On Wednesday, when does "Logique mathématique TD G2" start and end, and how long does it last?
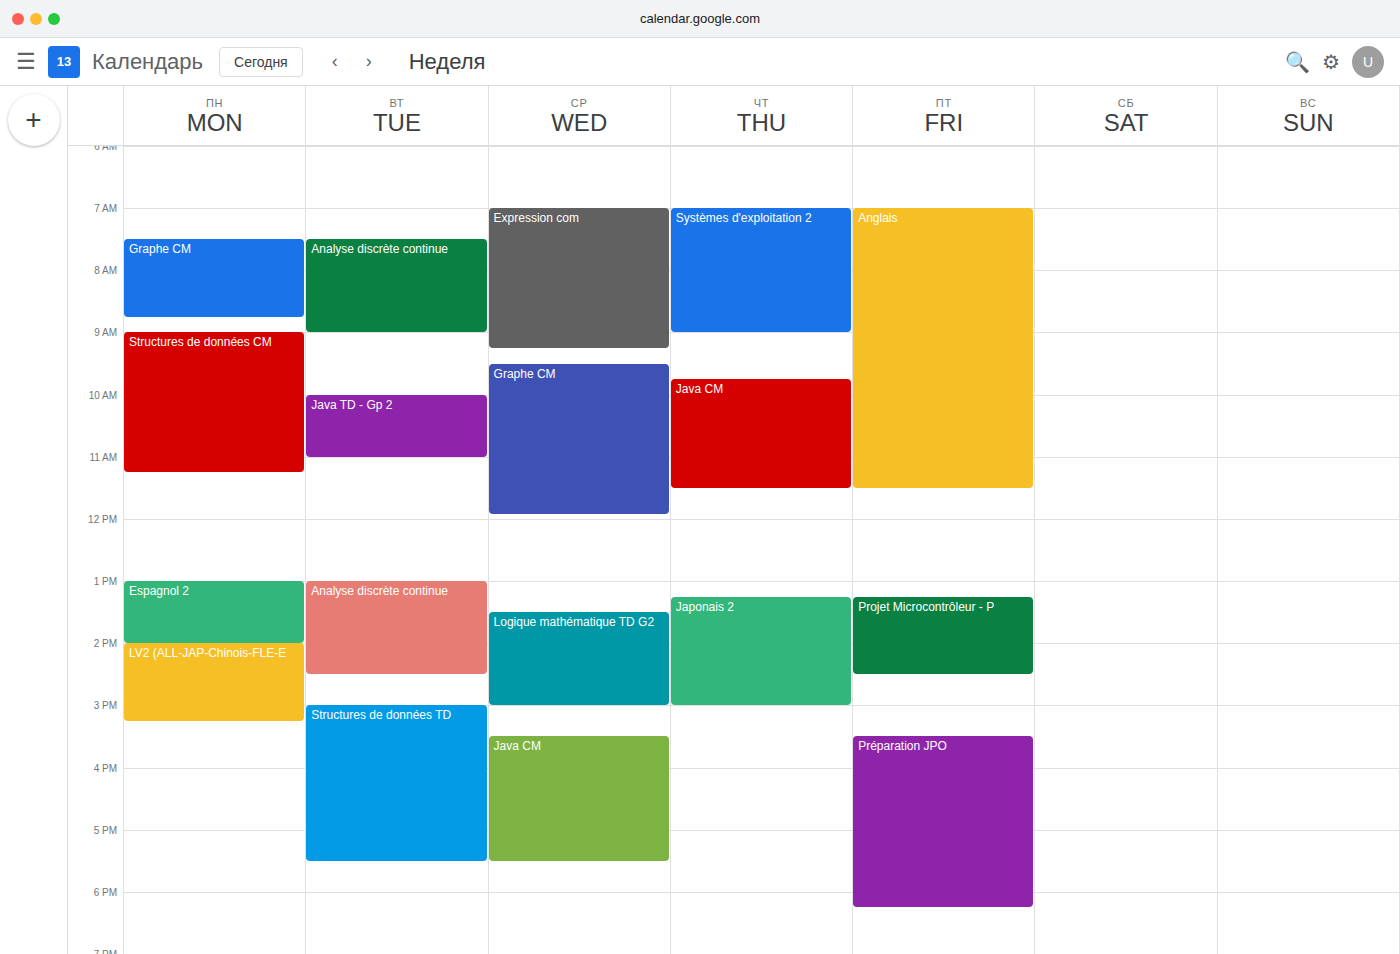
1:30 PM to 3:00 PM, 1 hour 30 minutes